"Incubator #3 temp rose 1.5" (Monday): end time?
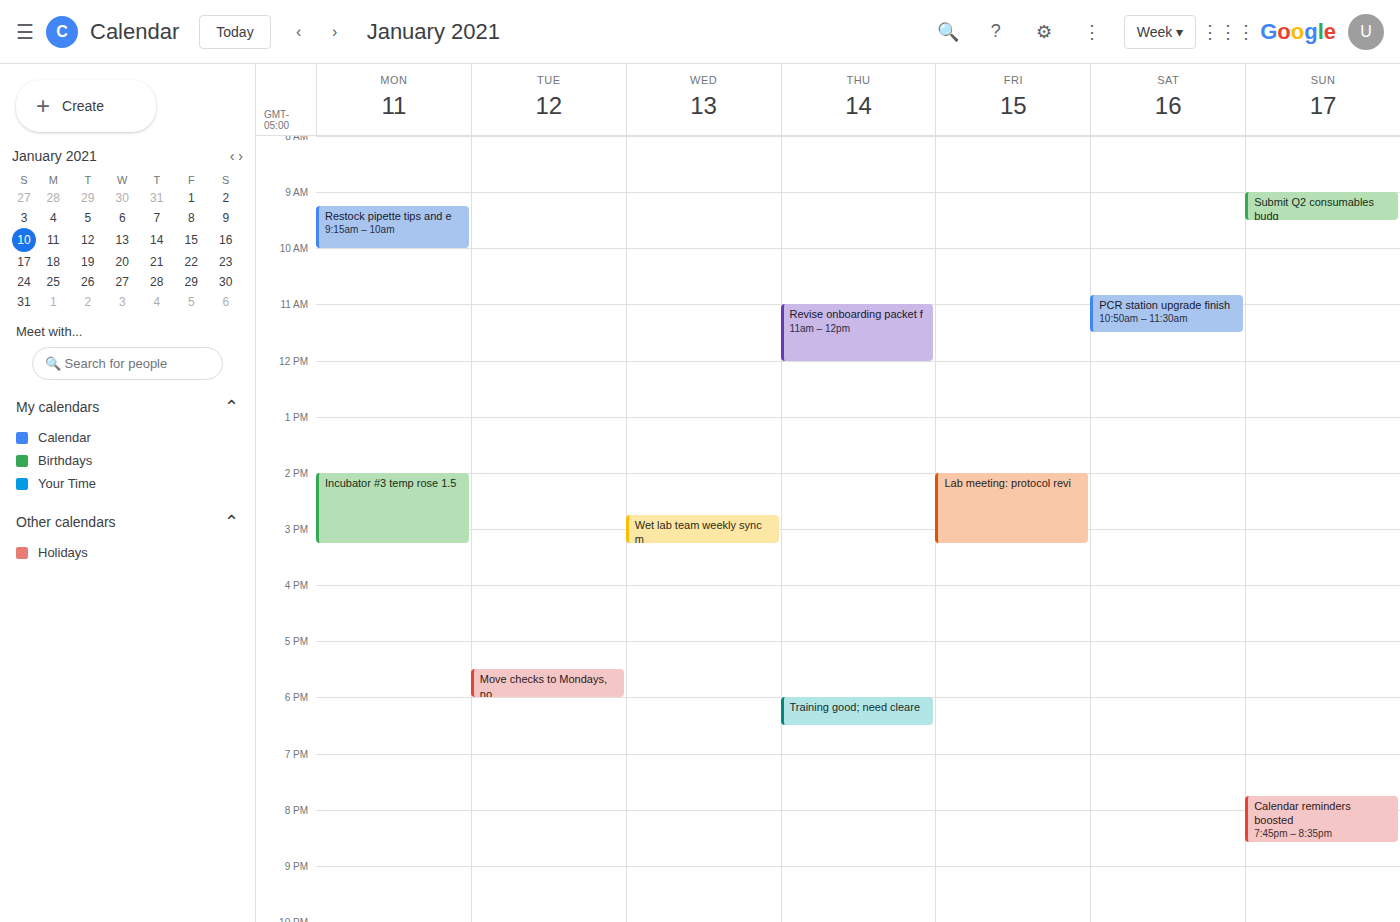
3:15 PM